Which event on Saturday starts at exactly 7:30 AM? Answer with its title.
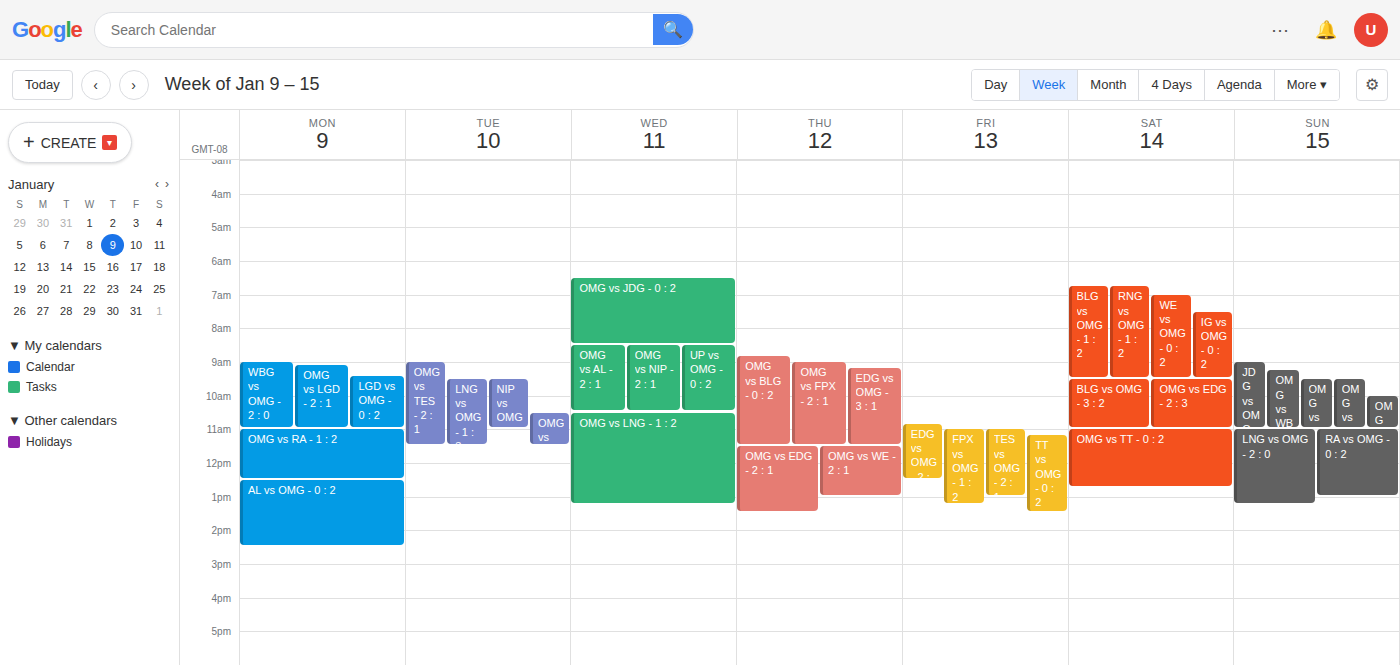
"IG vs OMG - 0 : 2"